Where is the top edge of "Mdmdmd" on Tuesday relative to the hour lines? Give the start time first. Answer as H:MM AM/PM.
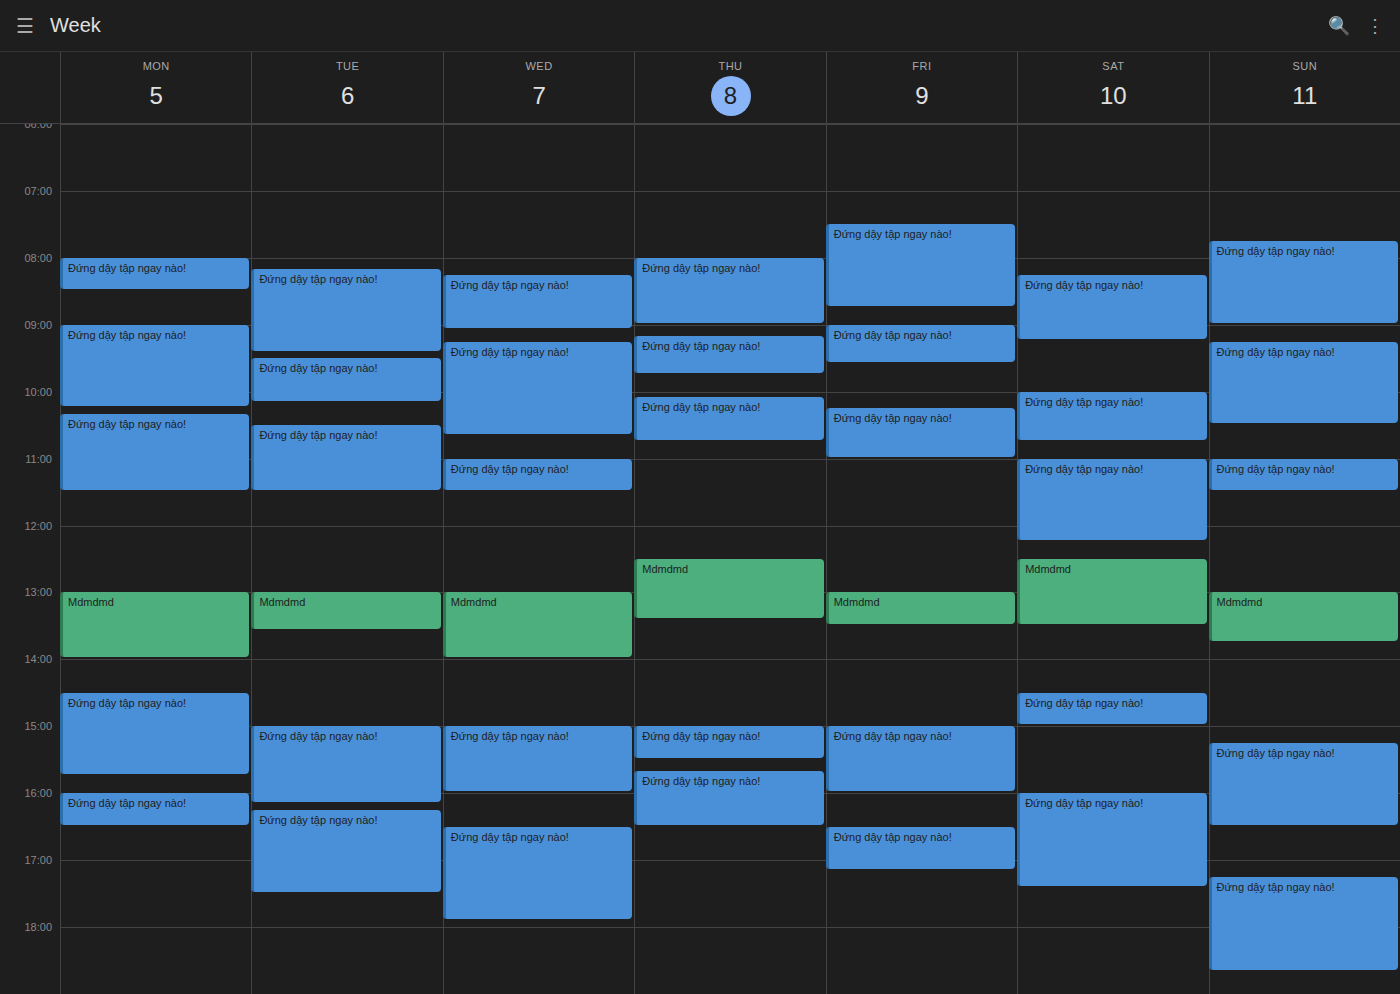
1:00 PM -- exactly on the 1 PM line.